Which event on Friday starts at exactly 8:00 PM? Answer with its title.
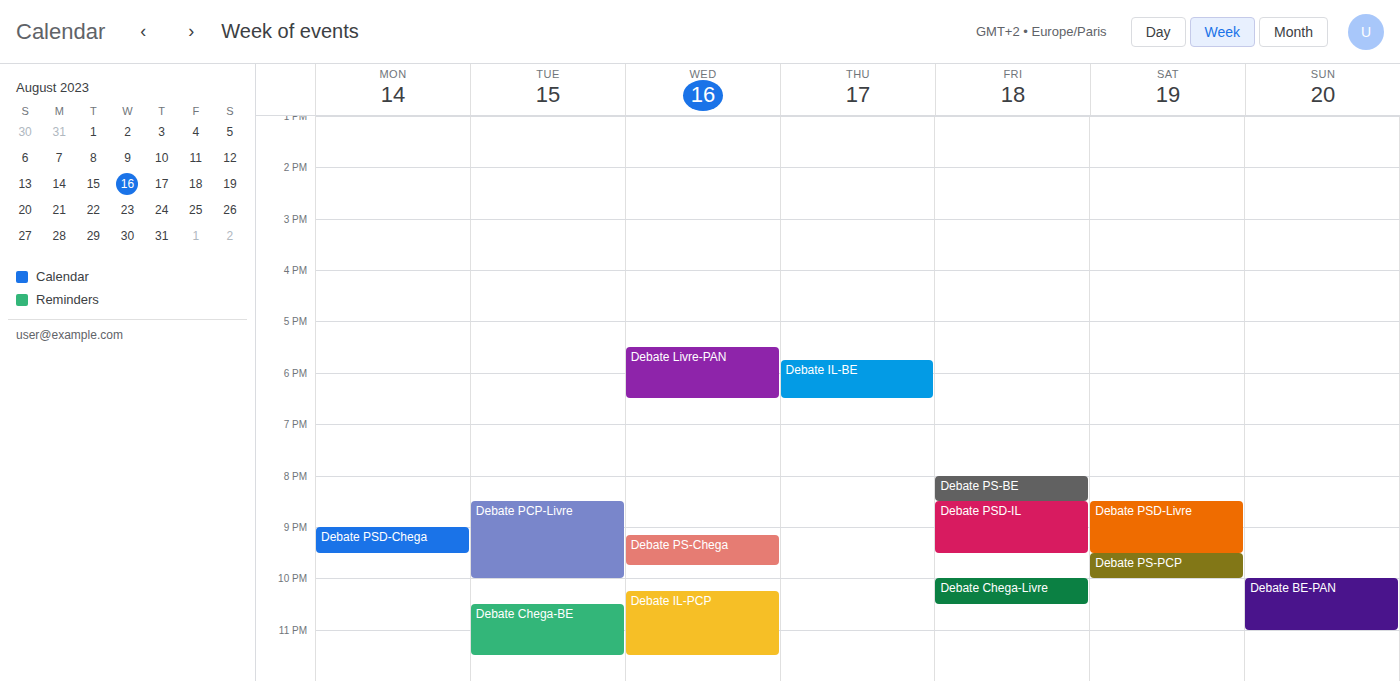
"Debate PS-BE"